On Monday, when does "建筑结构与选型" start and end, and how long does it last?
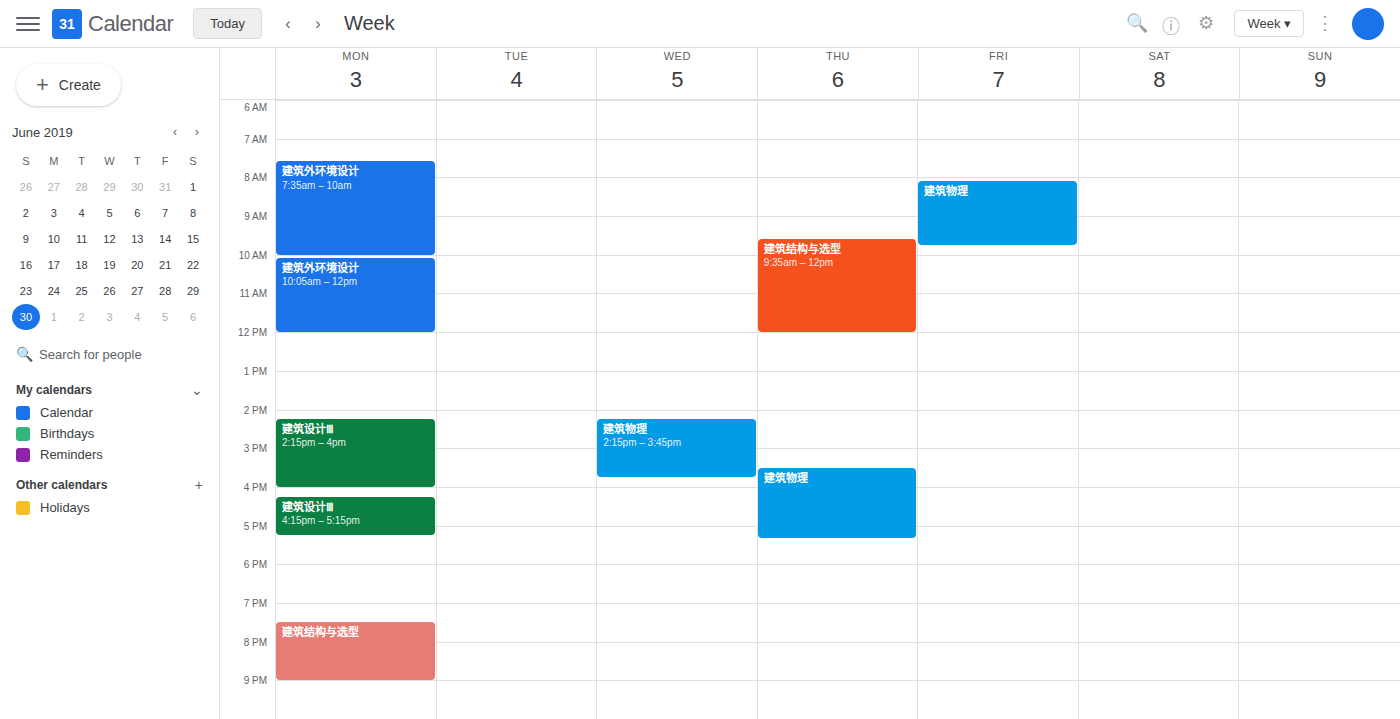
7:30 PM to 9:00 PM, 1 hour 30 minutes